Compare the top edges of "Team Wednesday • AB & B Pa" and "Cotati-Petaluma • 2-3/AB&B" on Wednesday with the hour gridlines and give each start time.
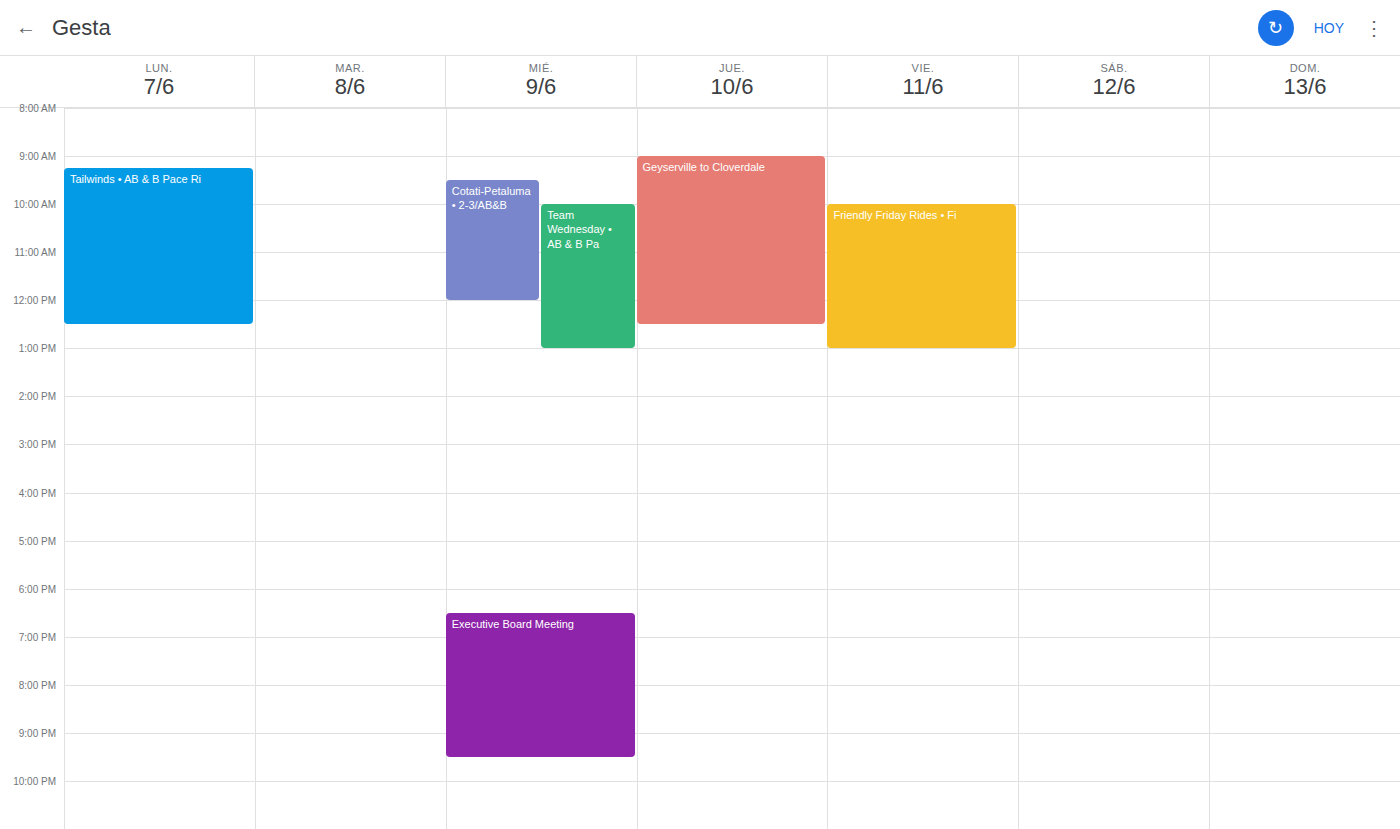
"Team Wednesday • AB & B Pa": 10:00 AM, exactly on the 10 AM line. "Cotati-Petaluma • 2-3/AB&B": 9:30 AM, halfway between the 9 AM and 10 AM lines.